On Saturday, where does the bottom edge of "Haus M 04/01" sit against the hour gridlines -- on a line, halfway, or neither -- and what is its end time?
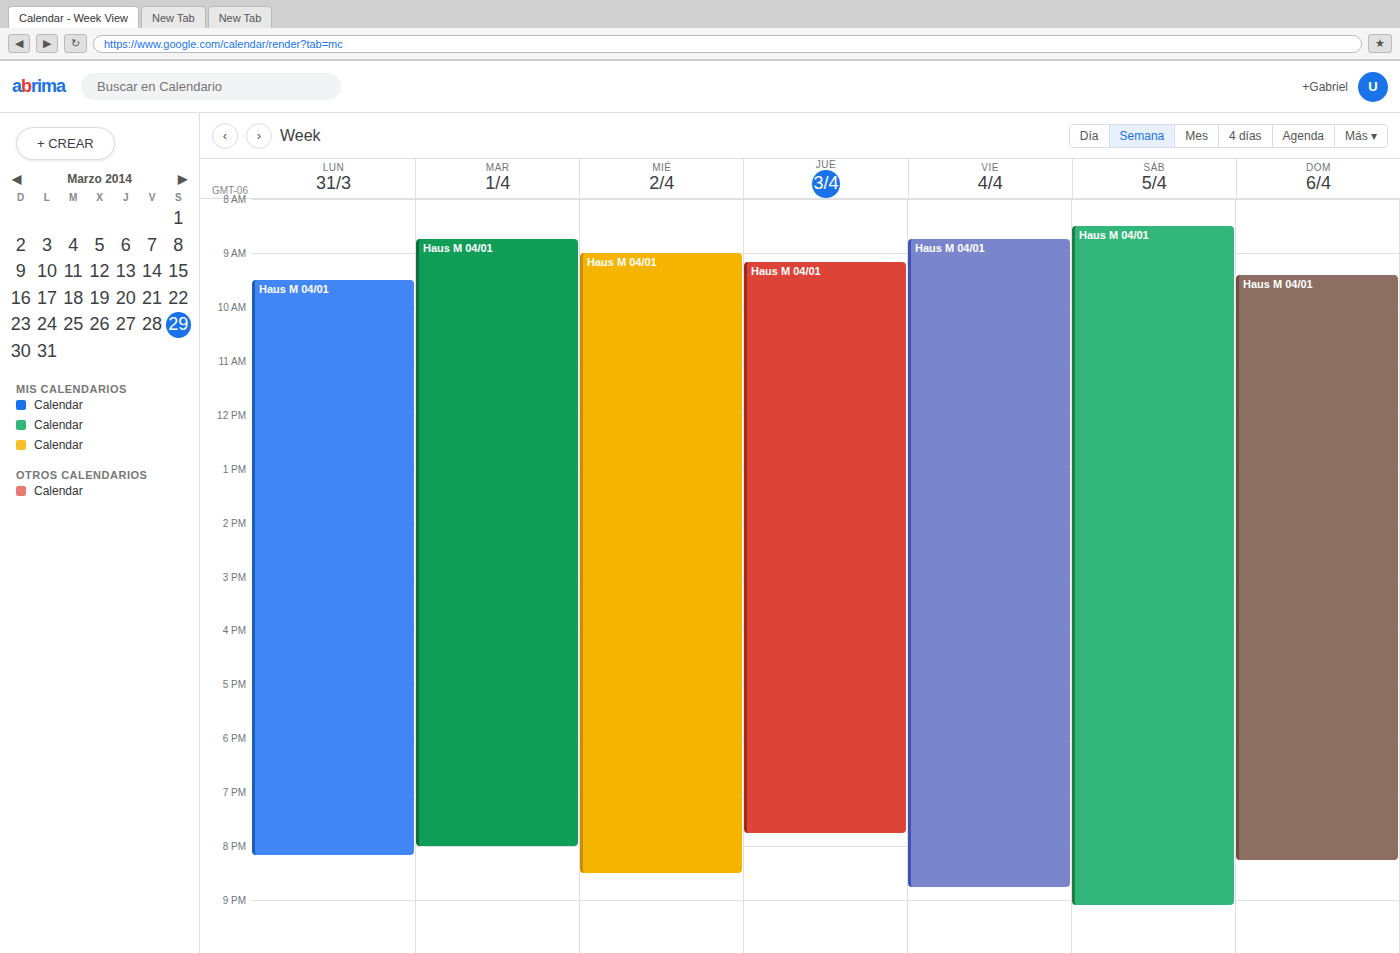
9:05 PM -- neither: 5 minutes below the 9 PM line and 55 minutes above the 10 PM line.